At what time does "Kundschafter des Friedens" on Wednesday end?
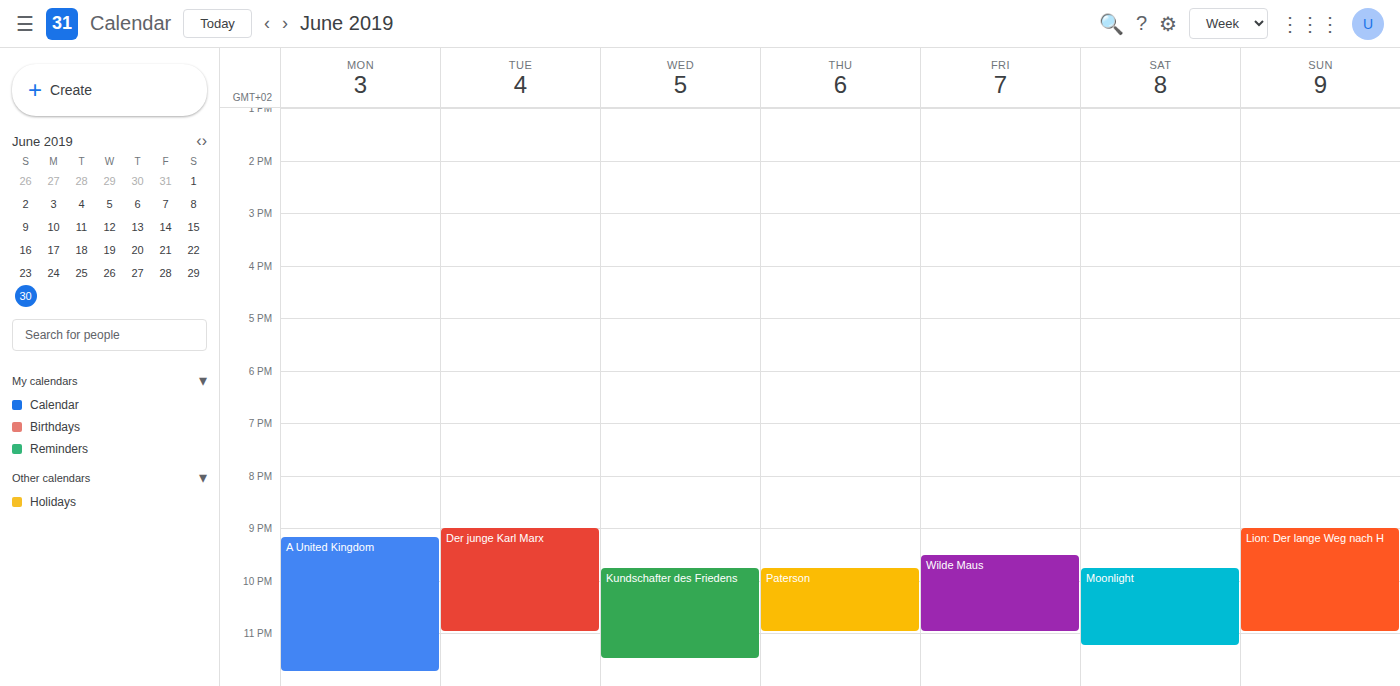
11:30 PM